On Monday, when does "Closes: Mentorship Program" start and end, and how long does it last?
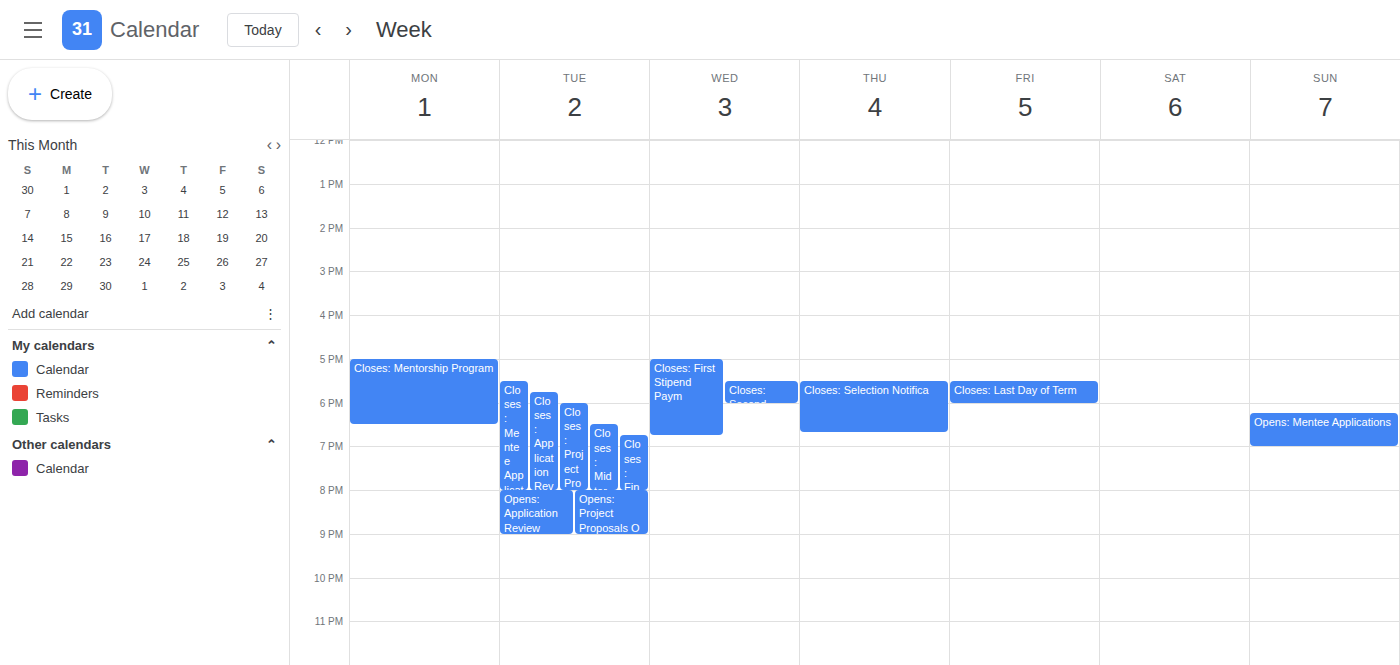
5:00 PM to 6:30 PM, 1 hour 30 minutes